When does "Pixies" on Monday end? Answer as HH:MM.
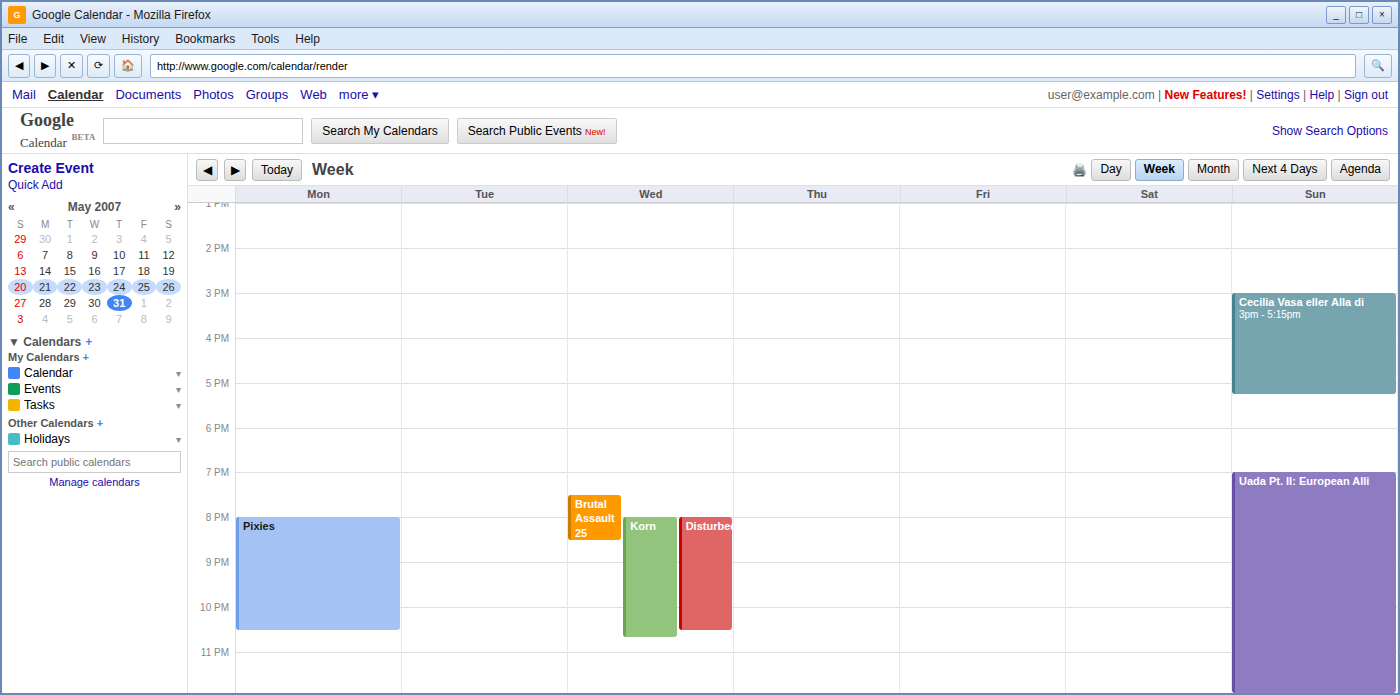
22:30